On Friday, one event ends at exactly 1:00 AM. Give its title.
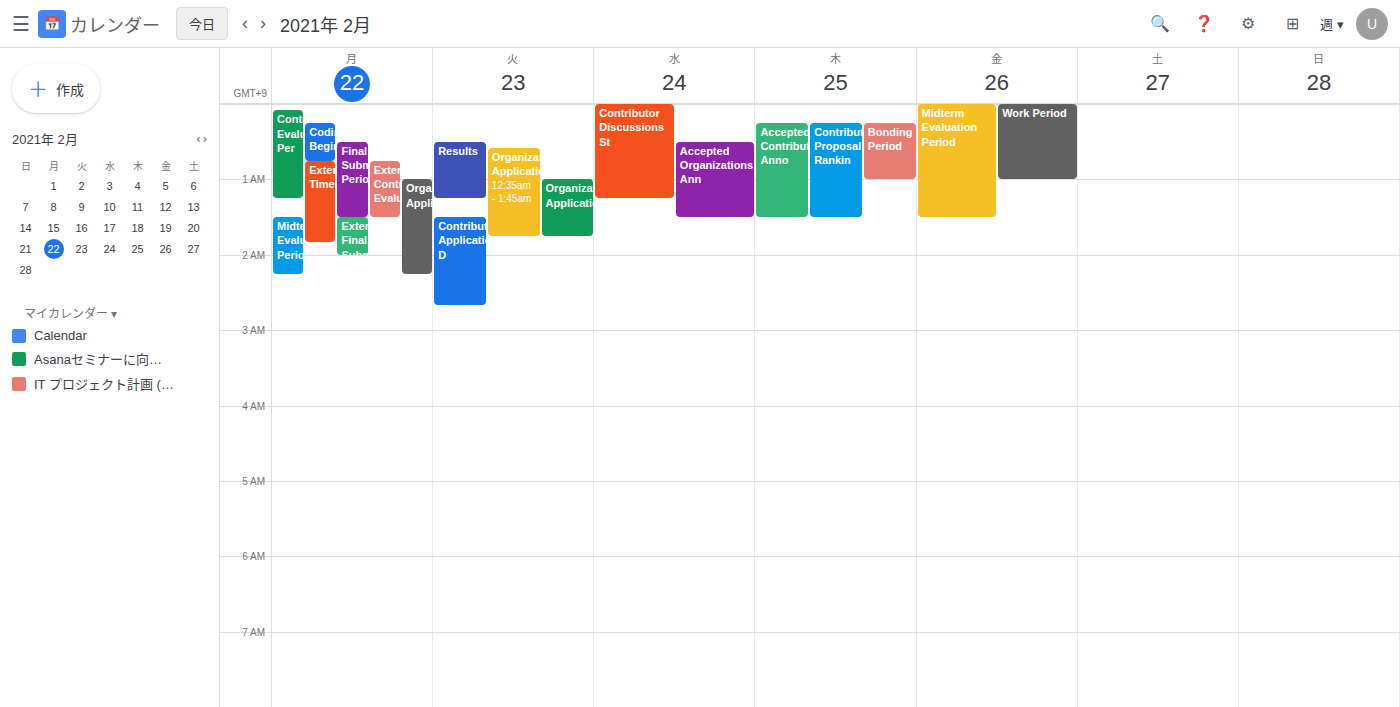
"Work Period"